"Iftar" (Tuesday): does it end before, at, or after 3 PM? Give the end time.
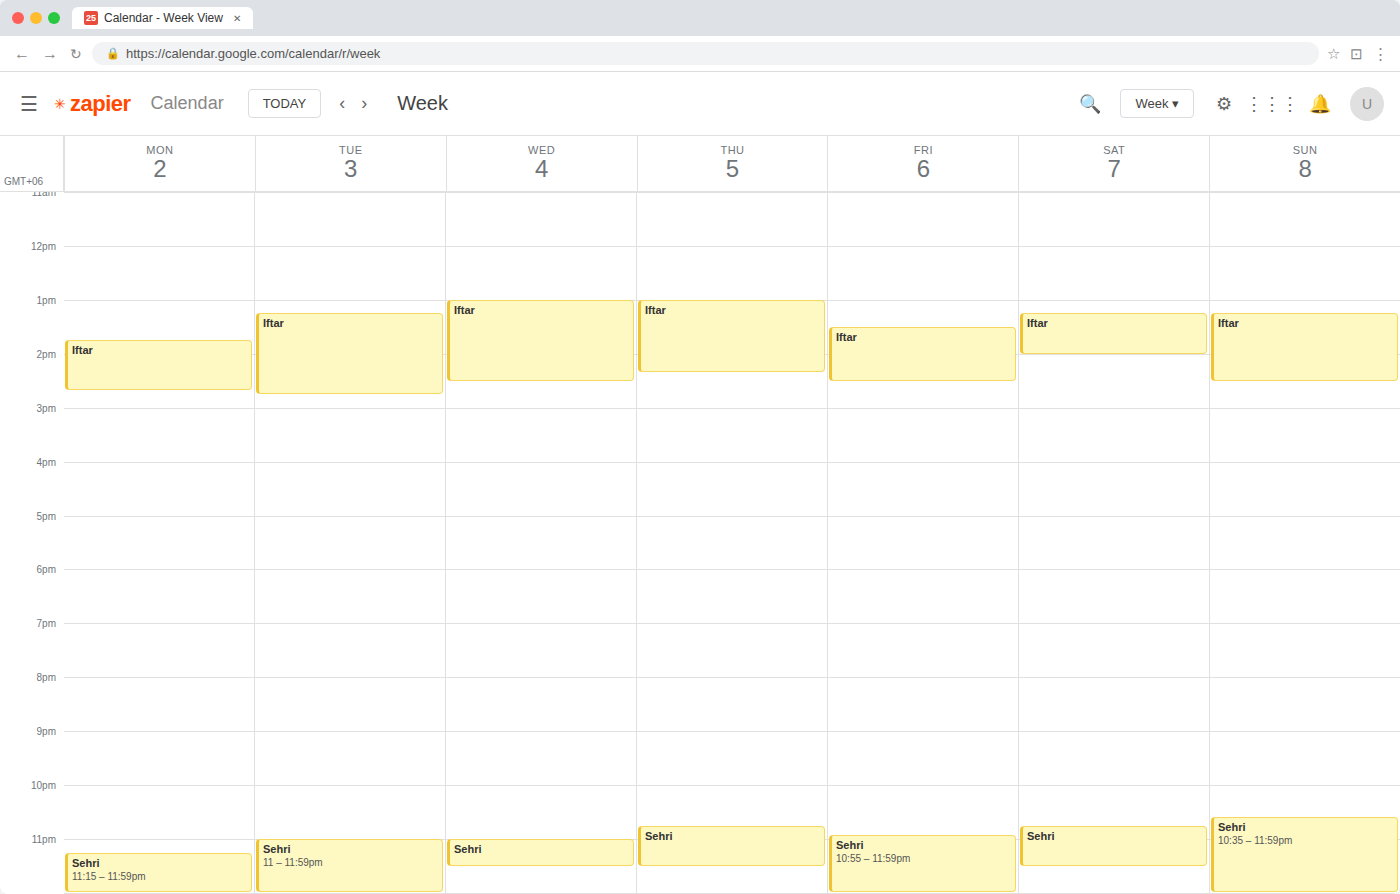
2:45 PM -- before 3 PM, 15 minutes above the 3 PM line.